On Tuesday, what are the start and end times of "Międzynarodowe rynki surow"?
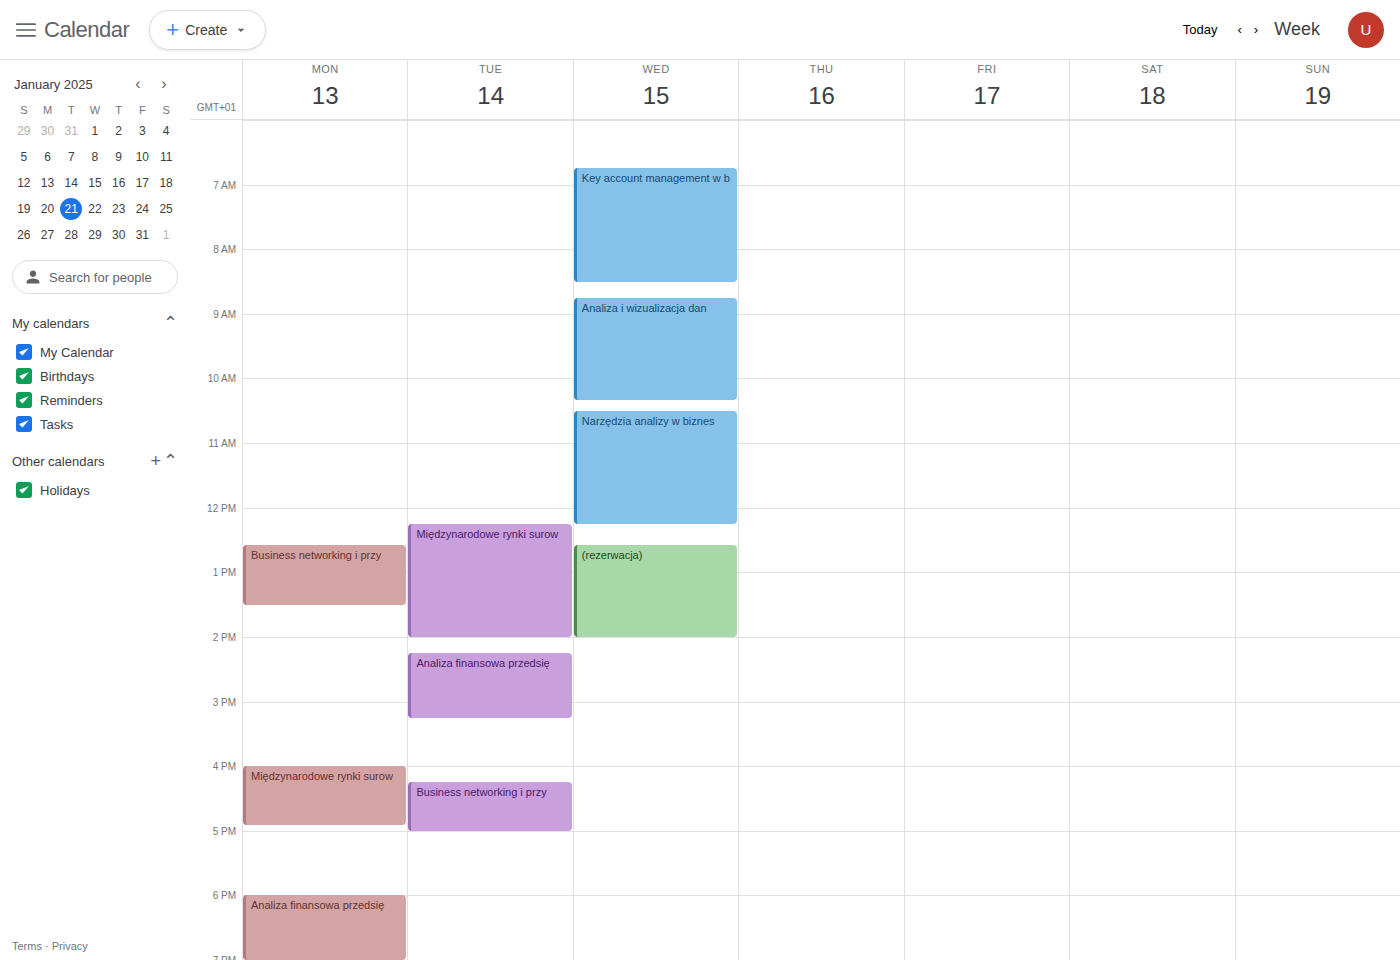
12:15 PM to 2:00 PM